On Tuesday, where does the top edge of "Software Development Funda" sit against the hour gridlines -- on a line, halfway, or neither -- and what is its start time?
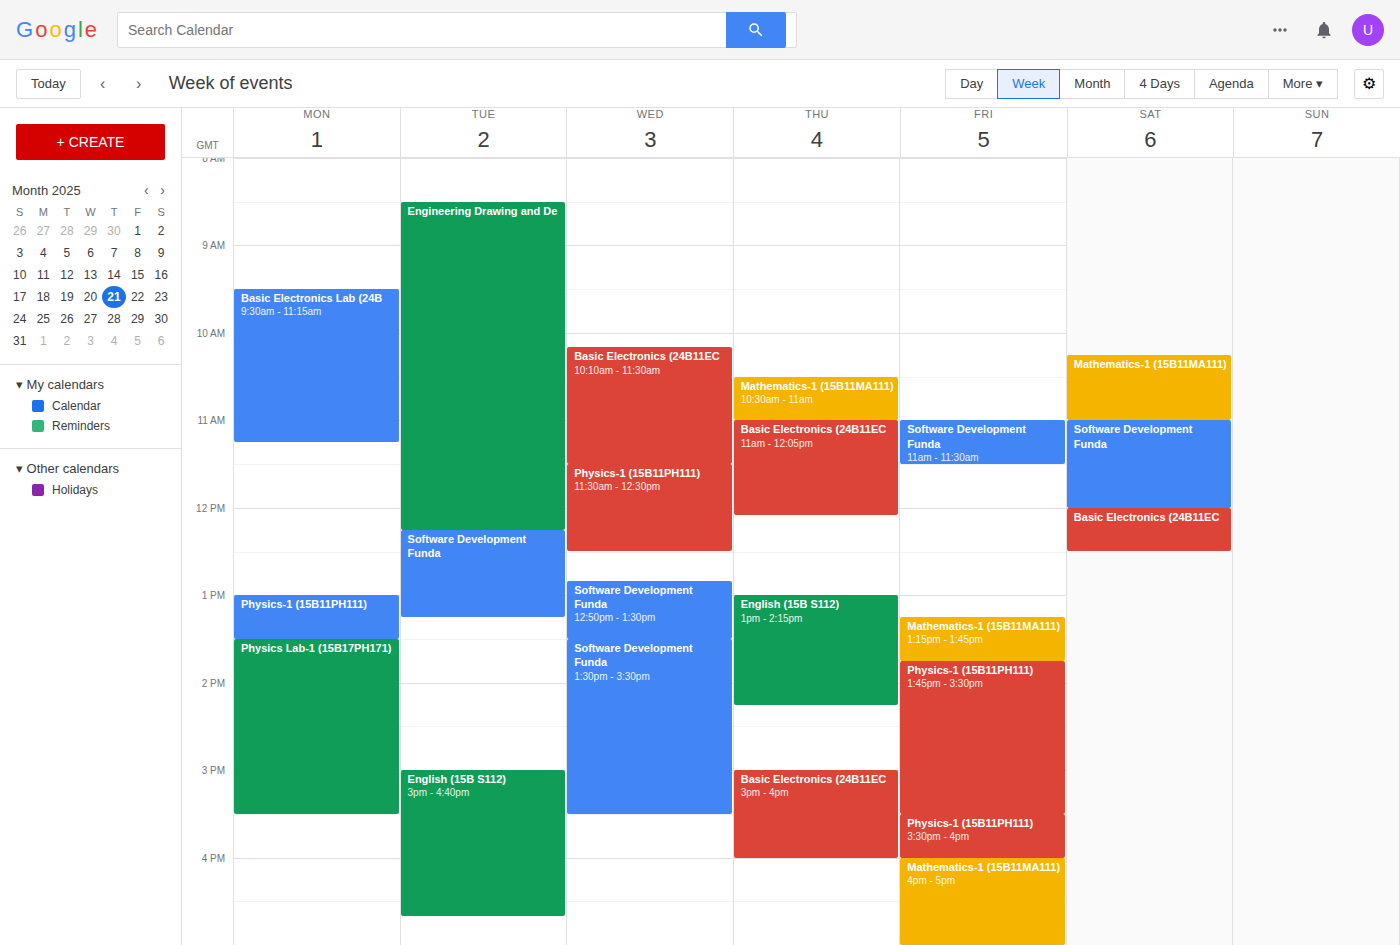
12:15 PM -- neither: a quarter of the way from the 12 PM line to the 1 PM line.